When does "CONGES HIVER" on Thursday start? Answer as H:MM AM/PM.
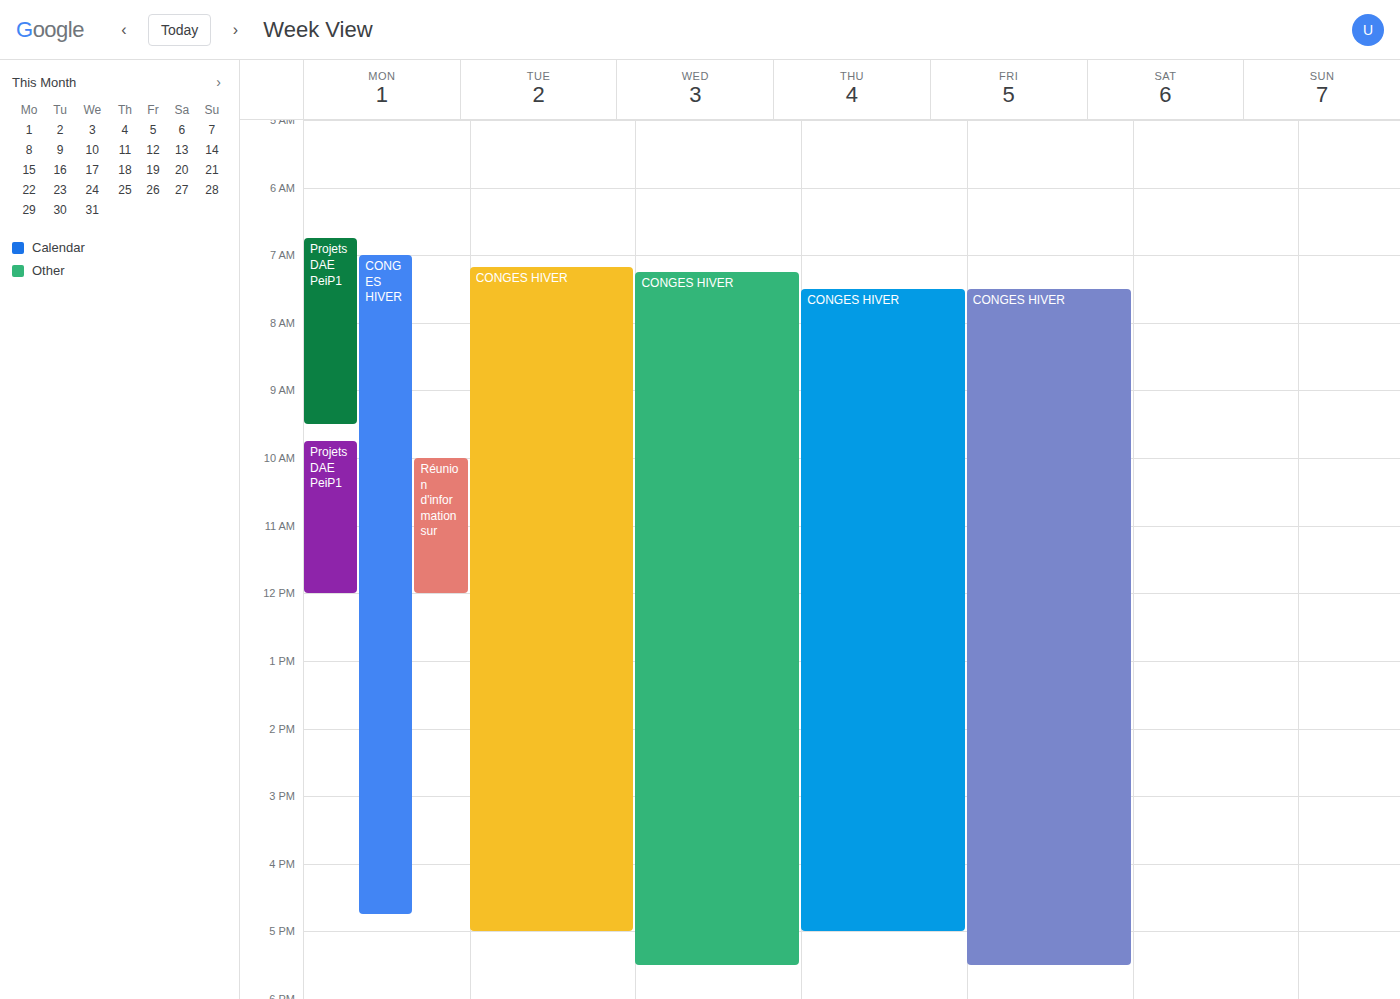
7:30 AM